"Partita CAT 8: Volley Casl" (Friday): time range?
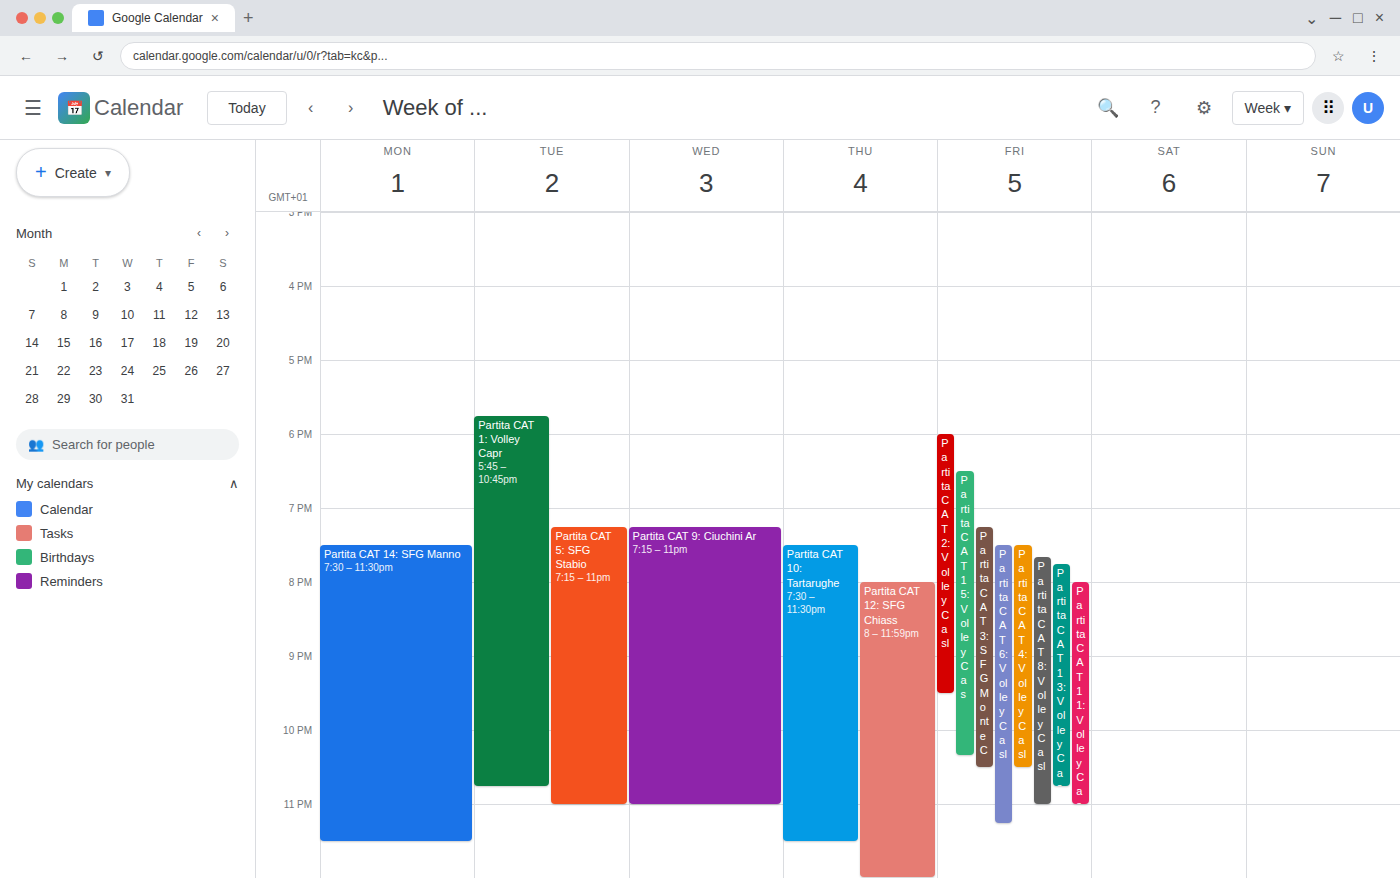
7:40 PM to 11:00 PM